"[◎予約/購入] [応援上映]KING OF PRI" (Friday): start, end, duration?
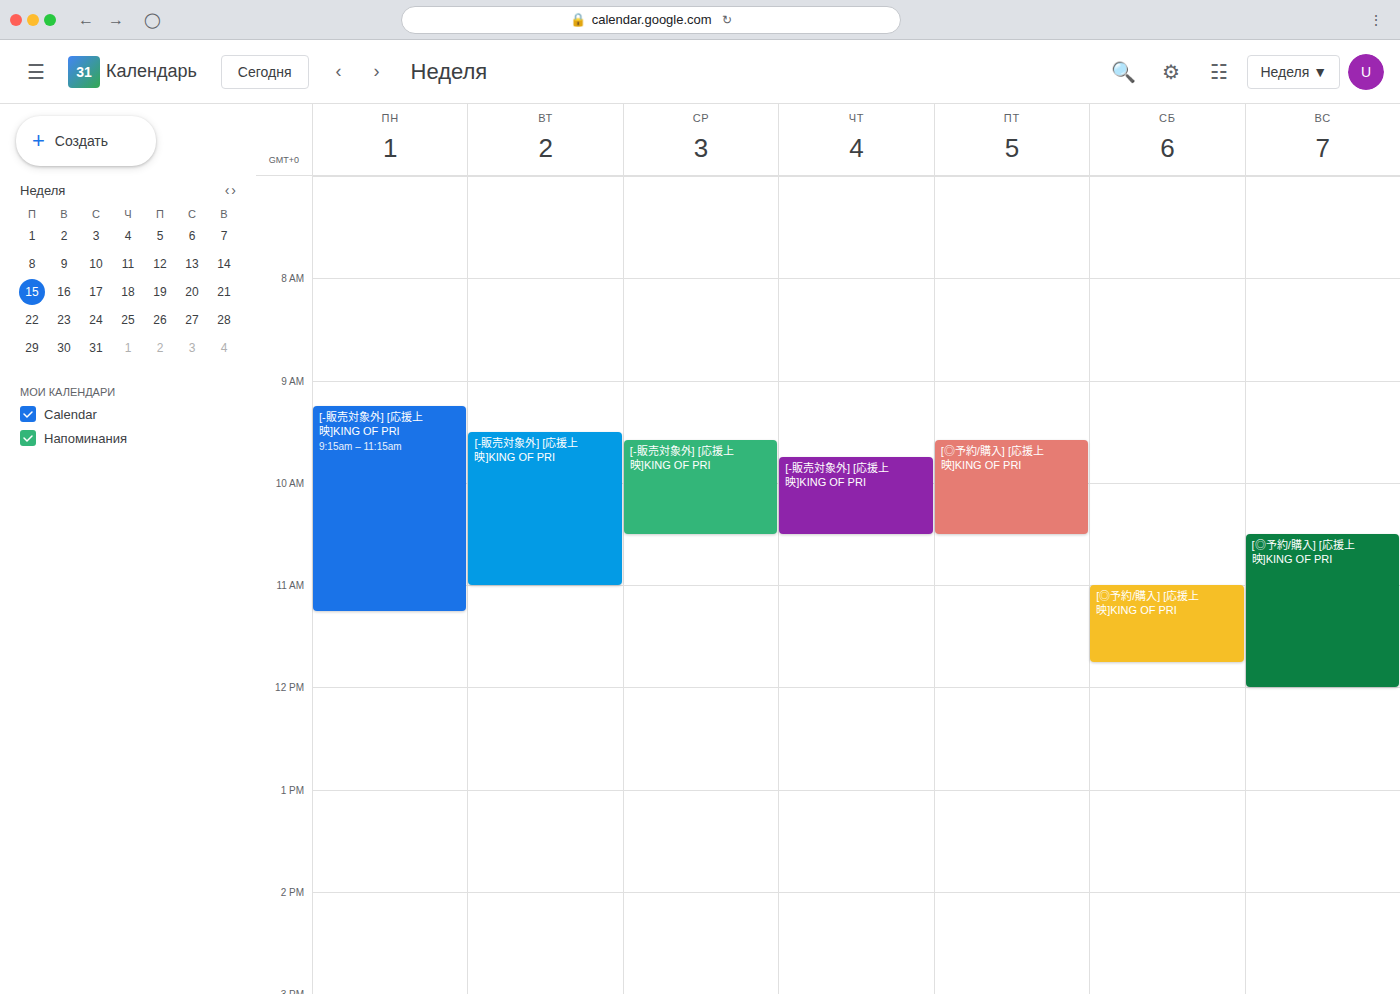
9:35 AM to 10:30 AM, 55 minutes